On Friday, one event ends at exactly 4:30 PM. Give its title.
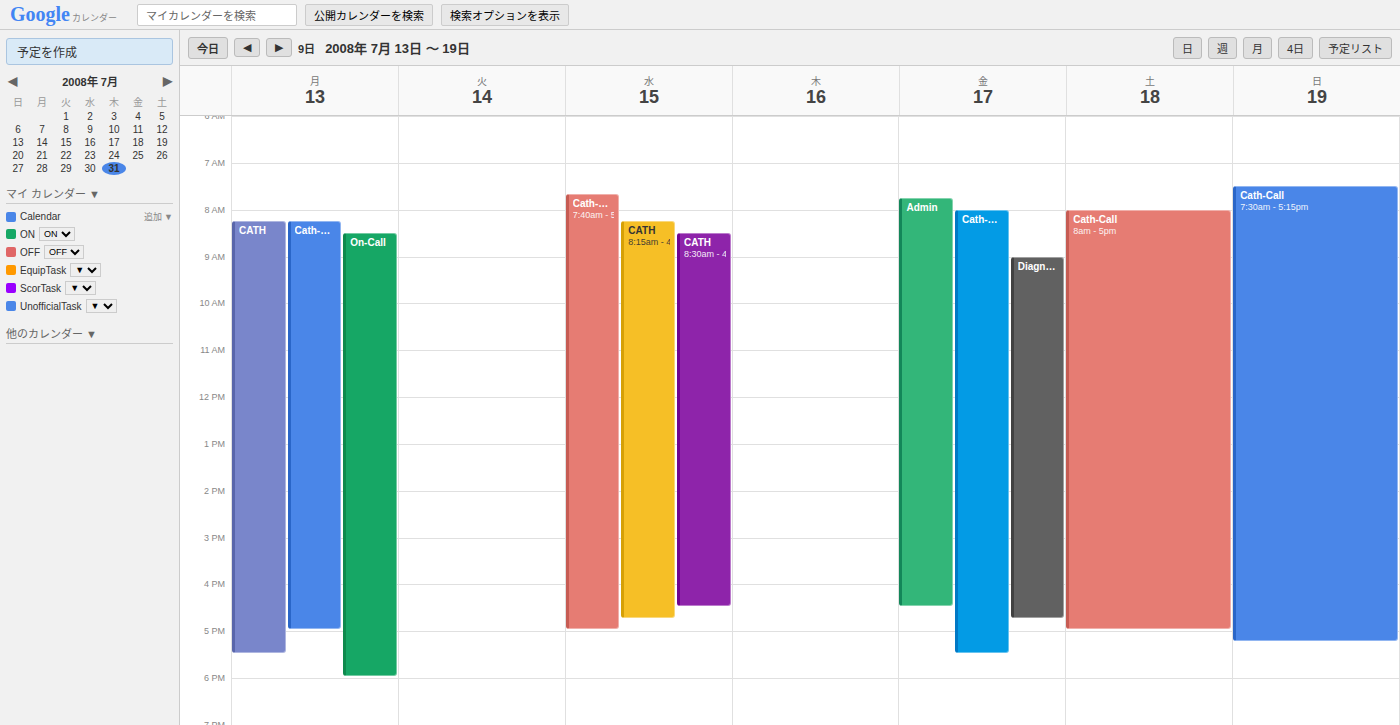
"Admin"